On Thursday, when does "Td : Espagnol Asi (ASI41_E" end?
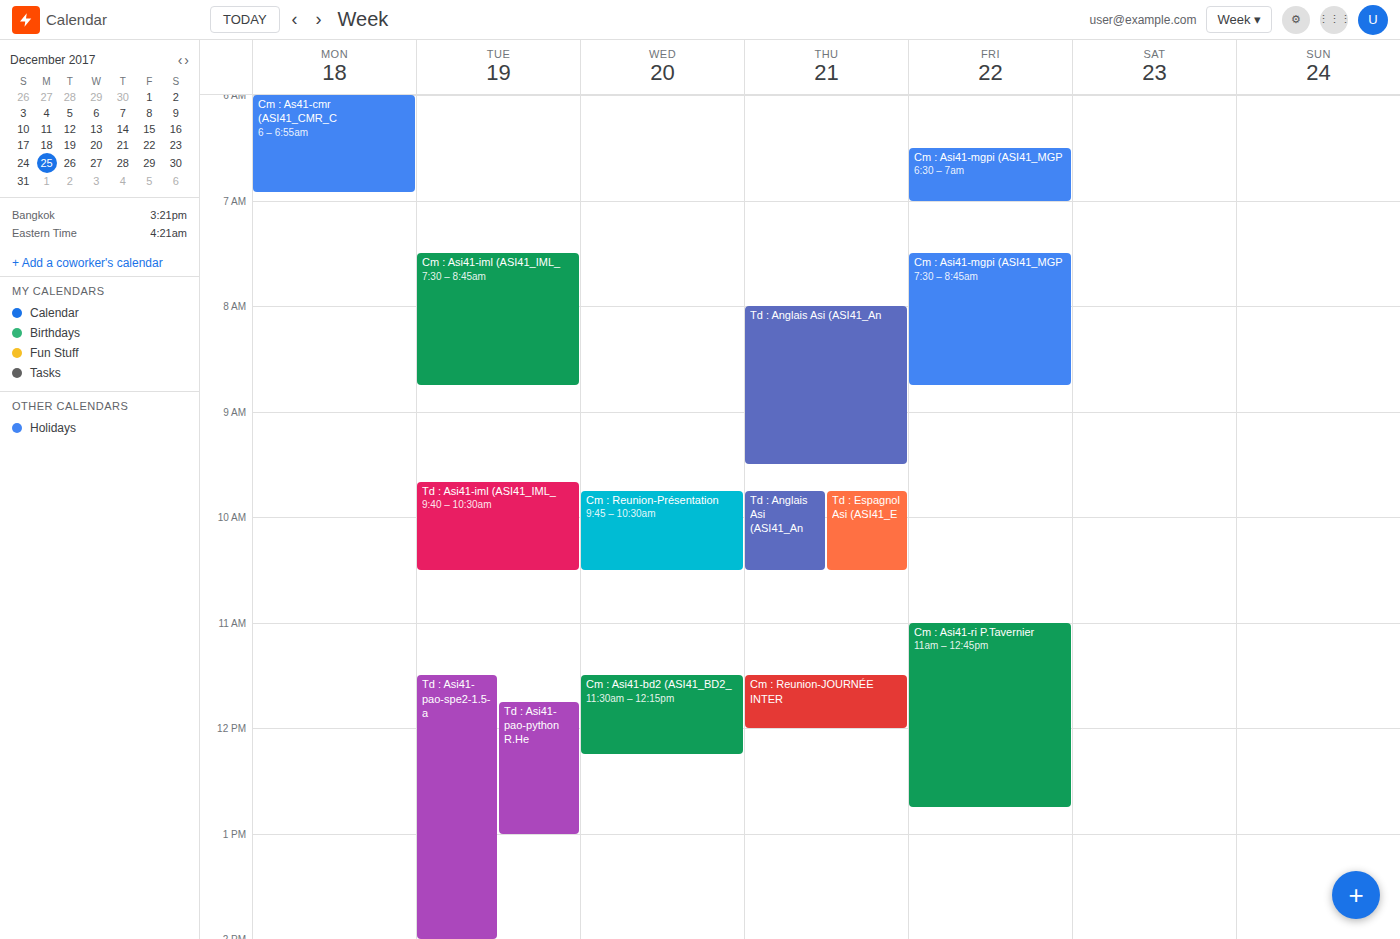
10:30 AM